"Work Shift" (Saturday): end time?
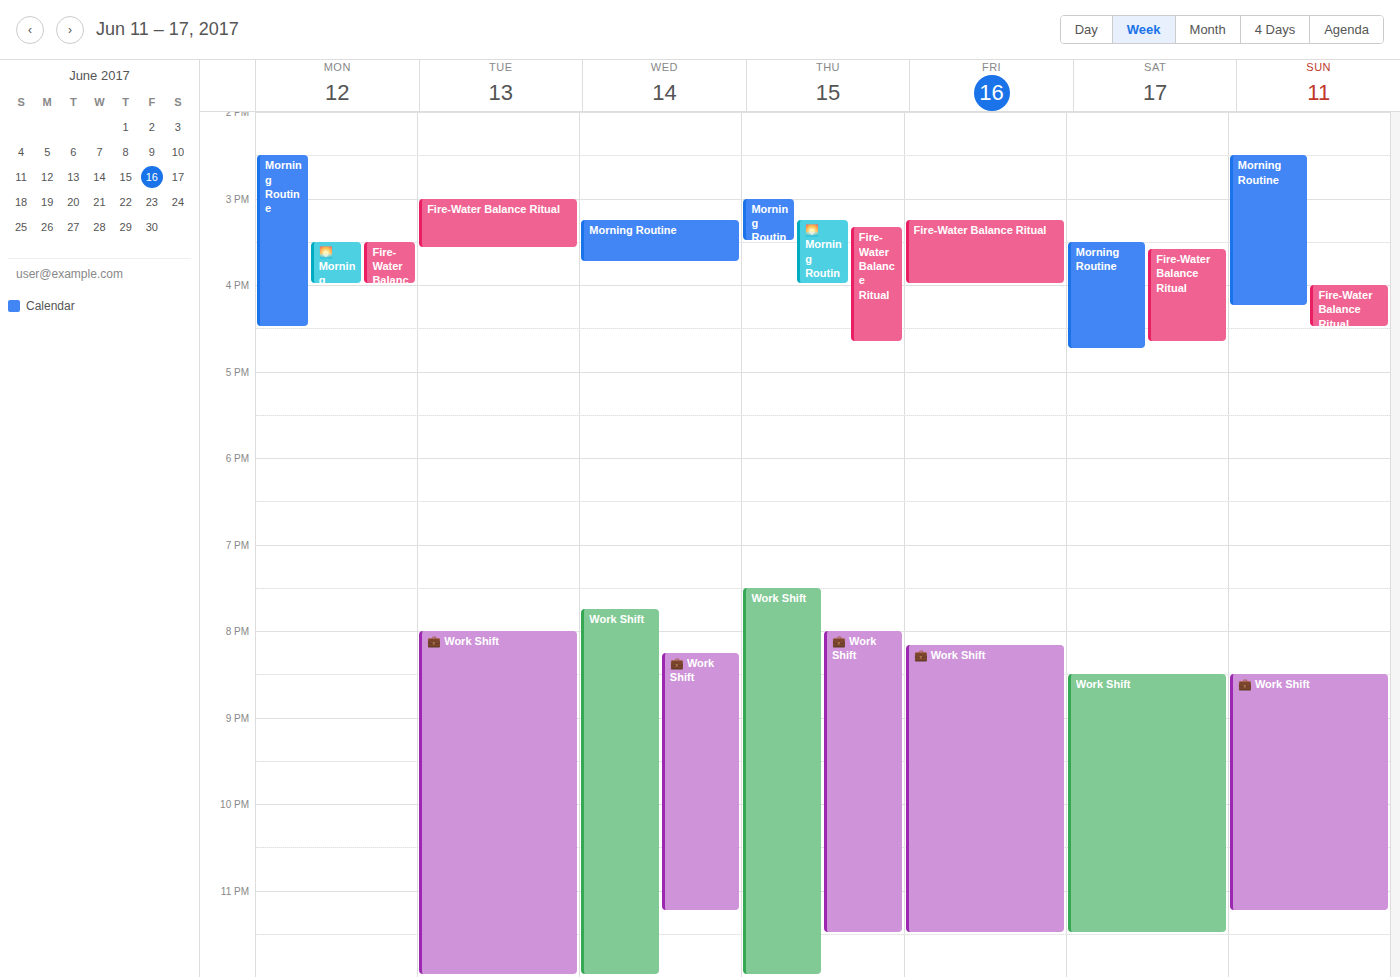
11:30 PM